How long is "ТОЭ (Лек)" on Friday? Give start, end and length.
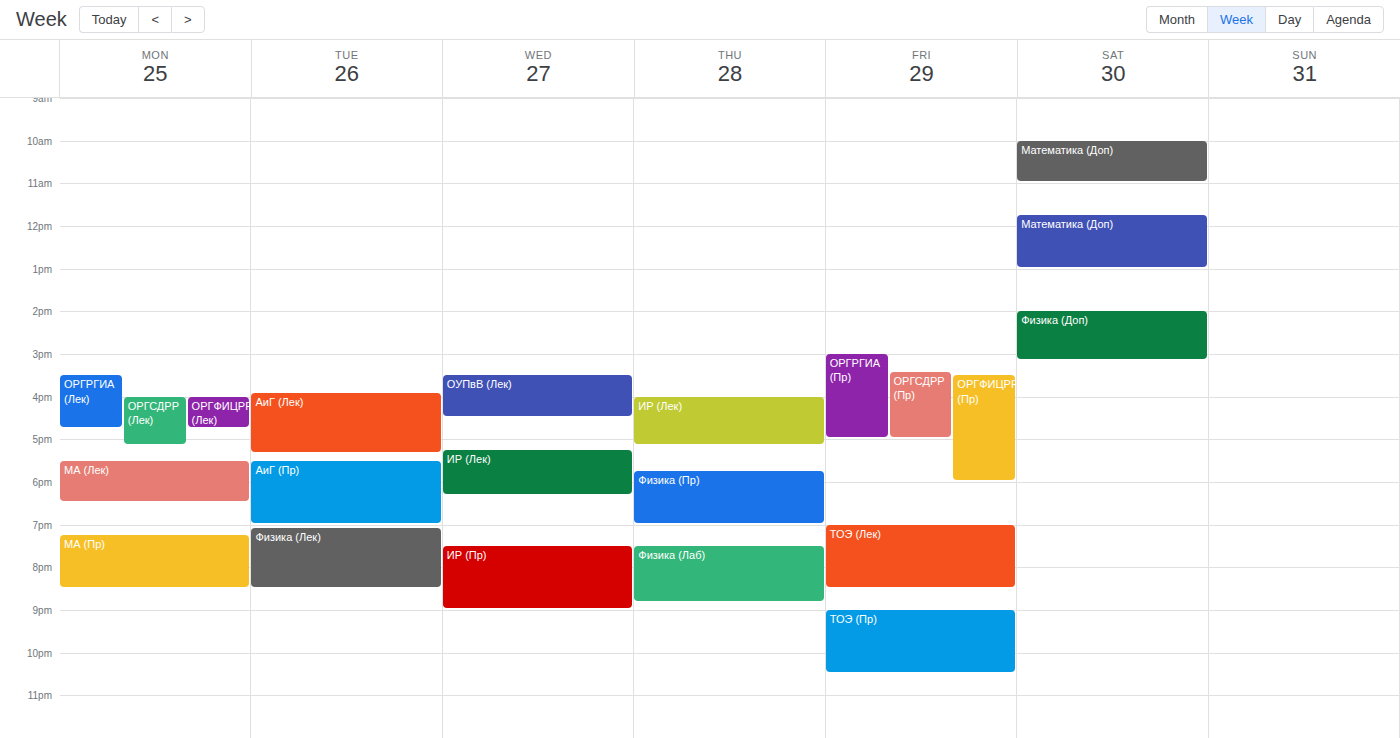
7:00 PM to 8:30 PM, 1 hour 30 minutes